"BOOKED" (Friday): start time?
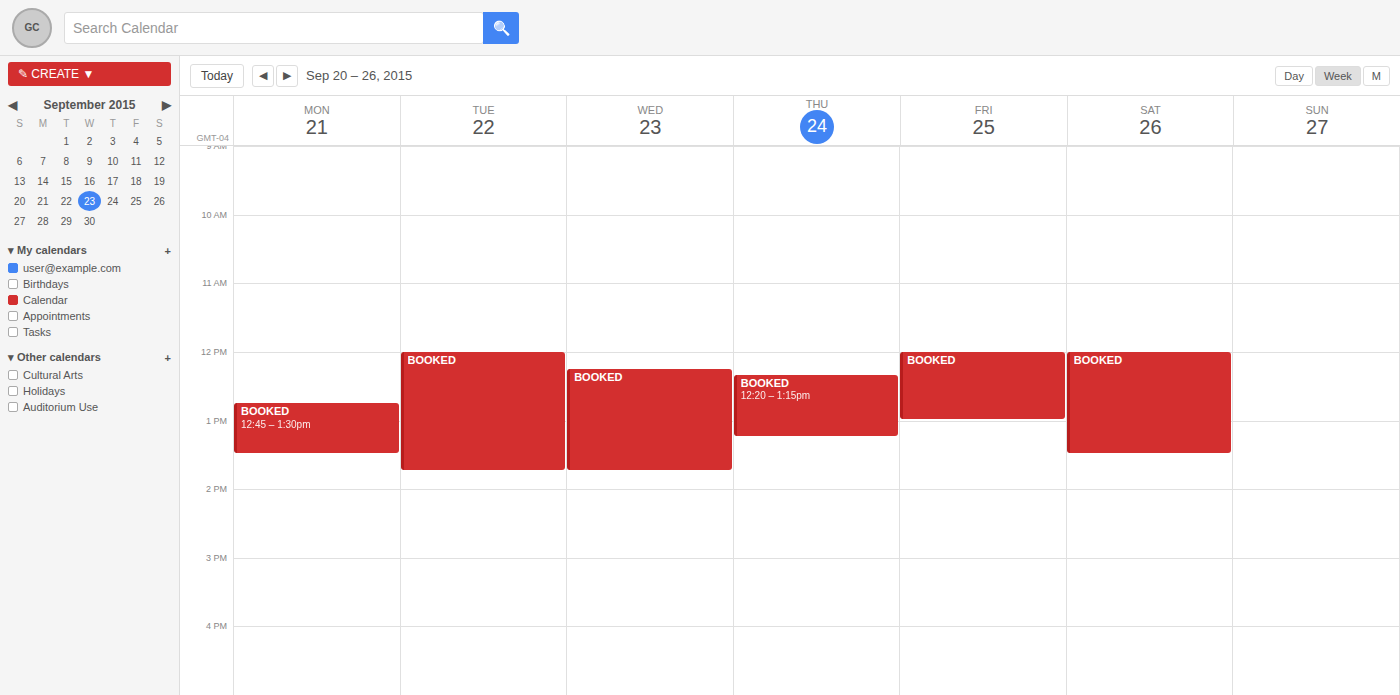
12:00